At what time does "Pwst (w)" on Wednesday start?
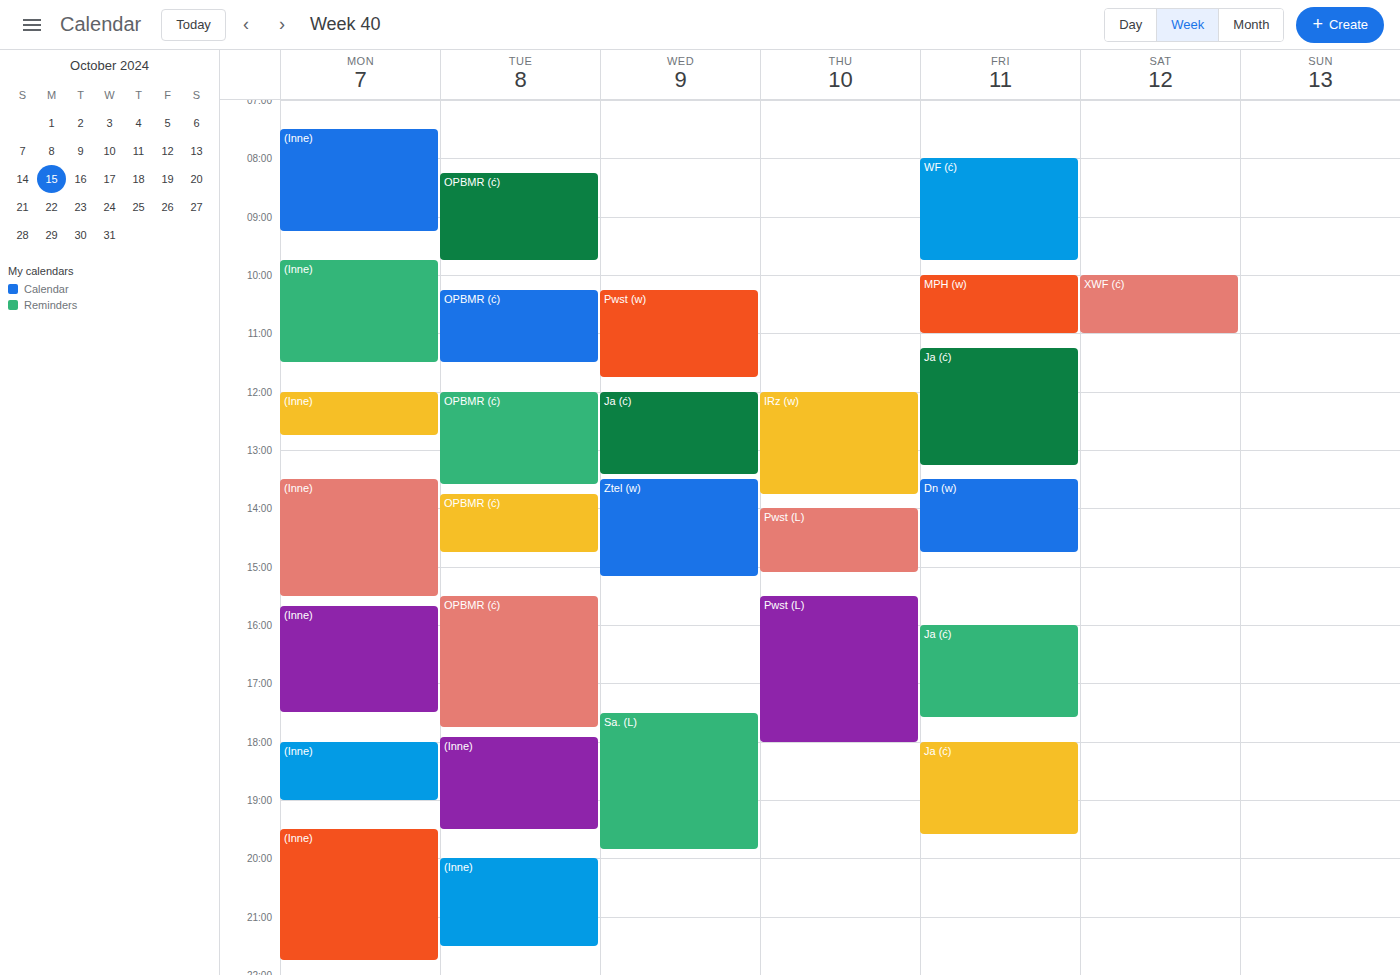
10:15